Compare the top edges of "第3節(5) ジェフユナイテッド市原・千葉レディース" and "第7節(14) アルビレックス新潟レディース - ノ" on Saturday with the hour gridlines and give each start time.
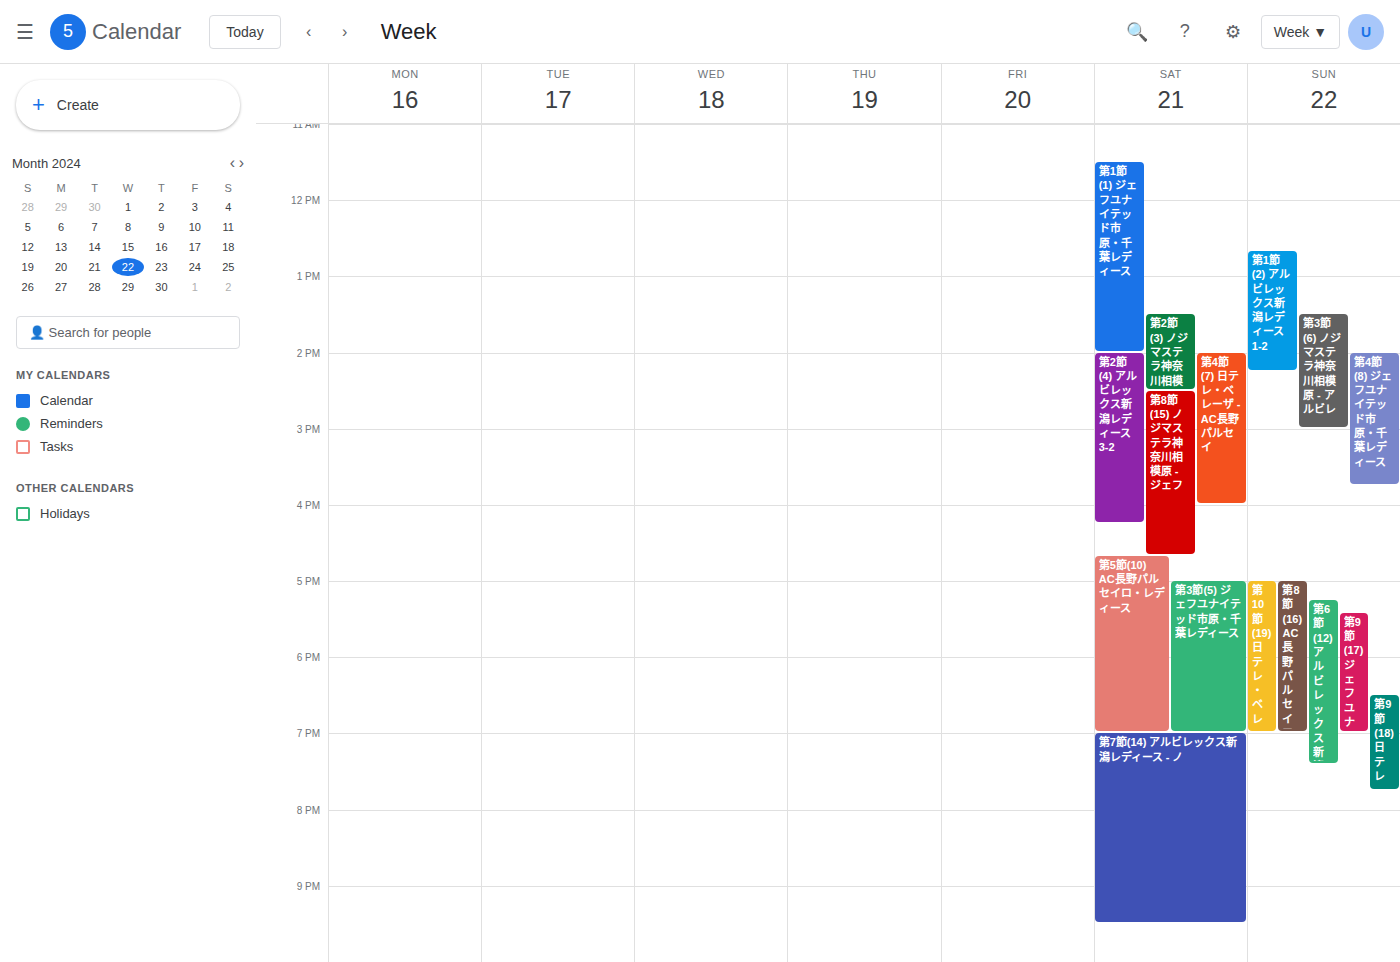
"第3節(5) ジェフユナイテッド市原・千葉レディース": 5:00 PM, exactly on the 5 PM line. "第7節(14) アルビレックス新潟レディース - ノ": 7:00 PM, exactly on the 7 PM line.